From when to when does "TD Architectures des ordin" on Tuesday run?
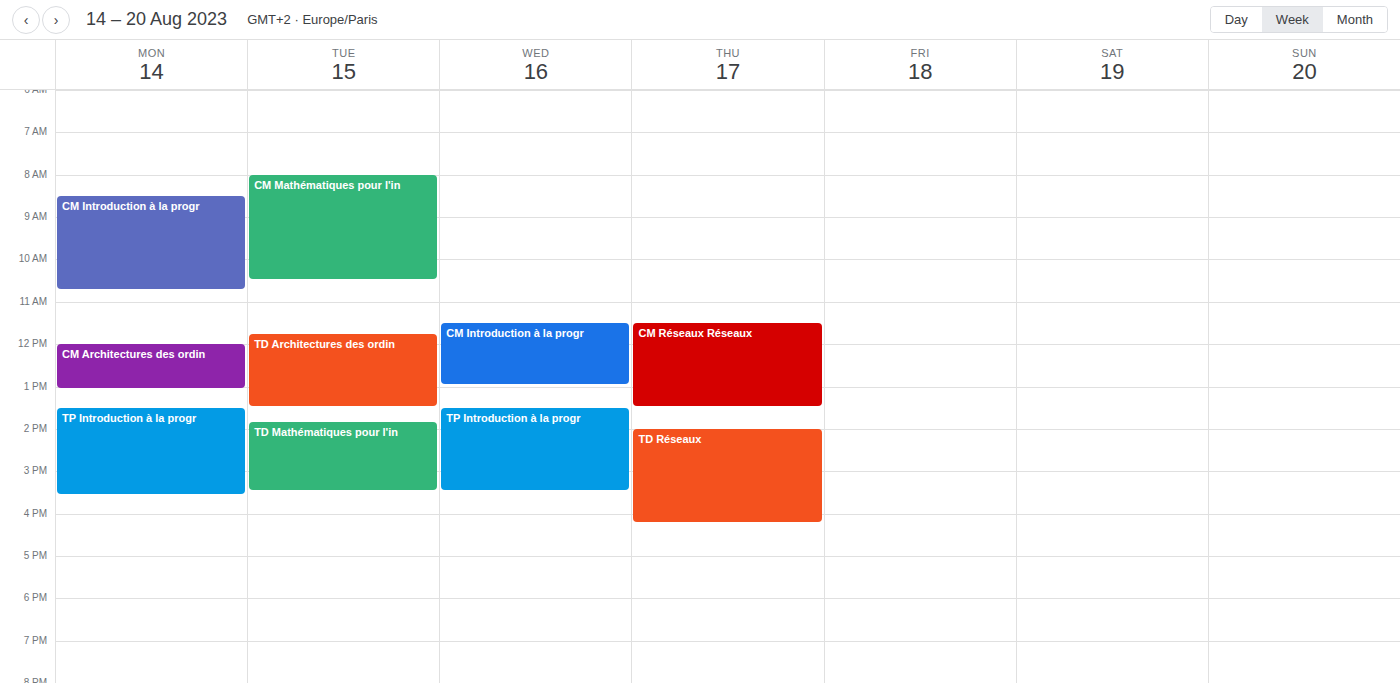
11:45 AM to 1:30 PM